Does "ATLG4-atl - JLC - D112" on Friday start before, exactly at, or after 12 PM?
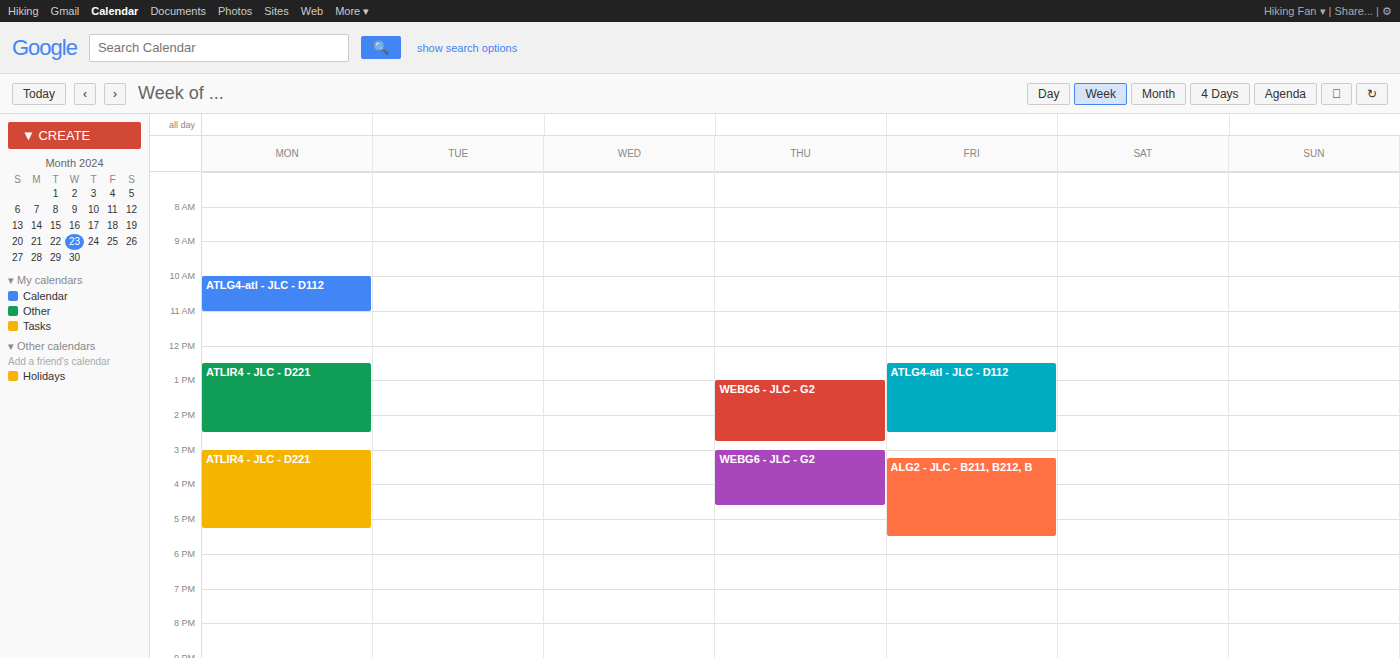
12:30 PM -- after 12 PM, 30 minutes below the 12 PM line.